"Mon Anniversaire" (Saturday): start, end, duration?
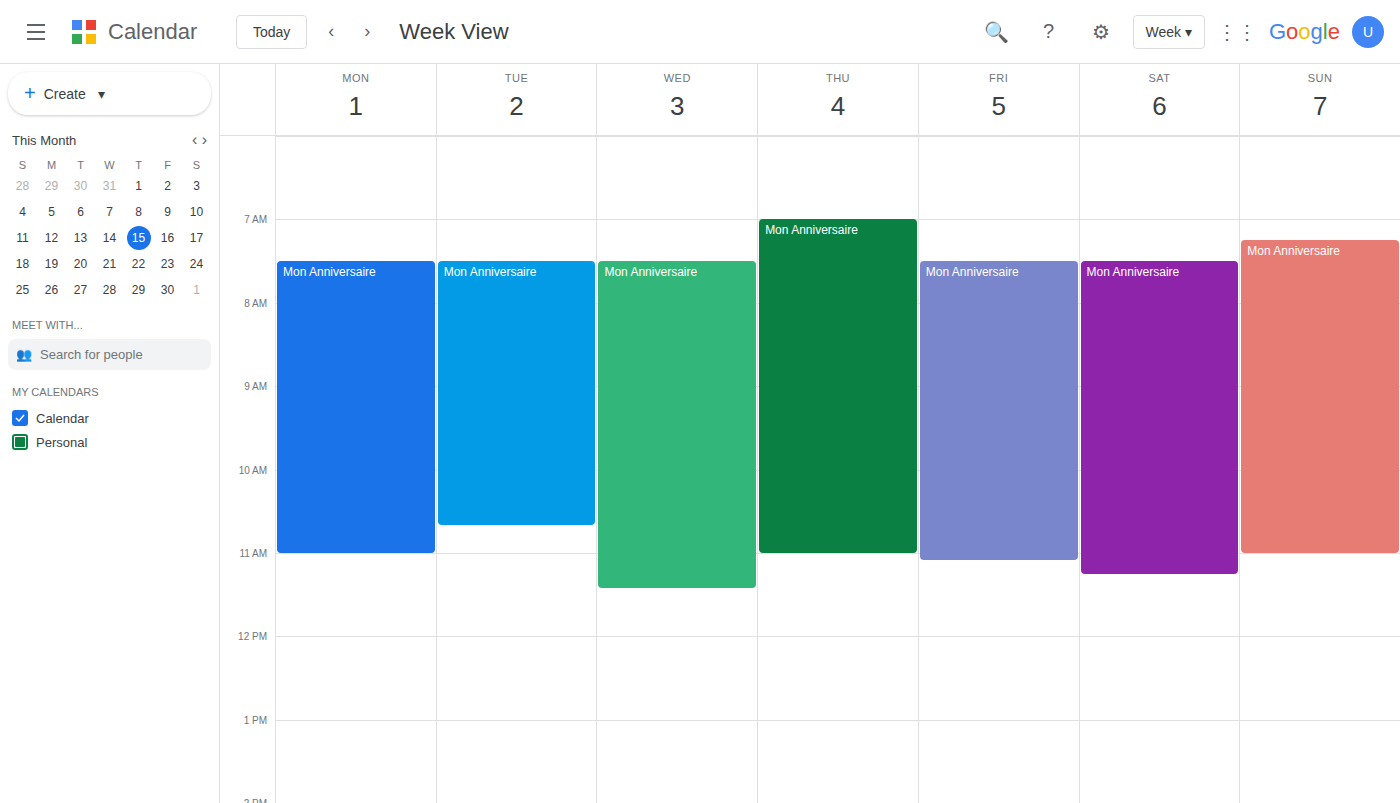
7:30 AM to 11:15 AM, 3 hours 45 minutes